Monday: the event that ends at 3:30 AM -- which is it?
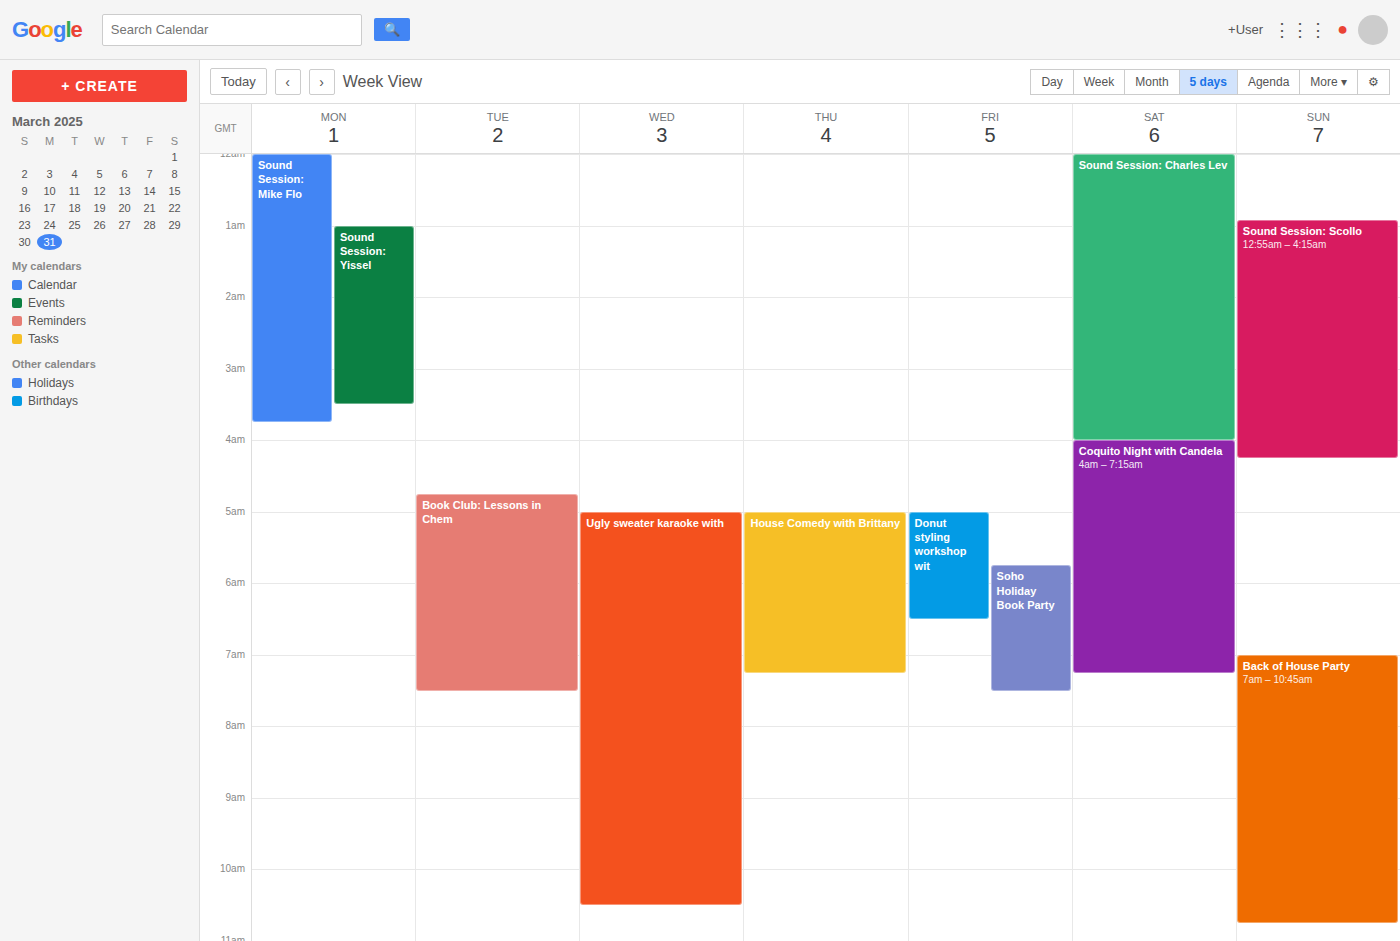
"Sound Session: Yissel"